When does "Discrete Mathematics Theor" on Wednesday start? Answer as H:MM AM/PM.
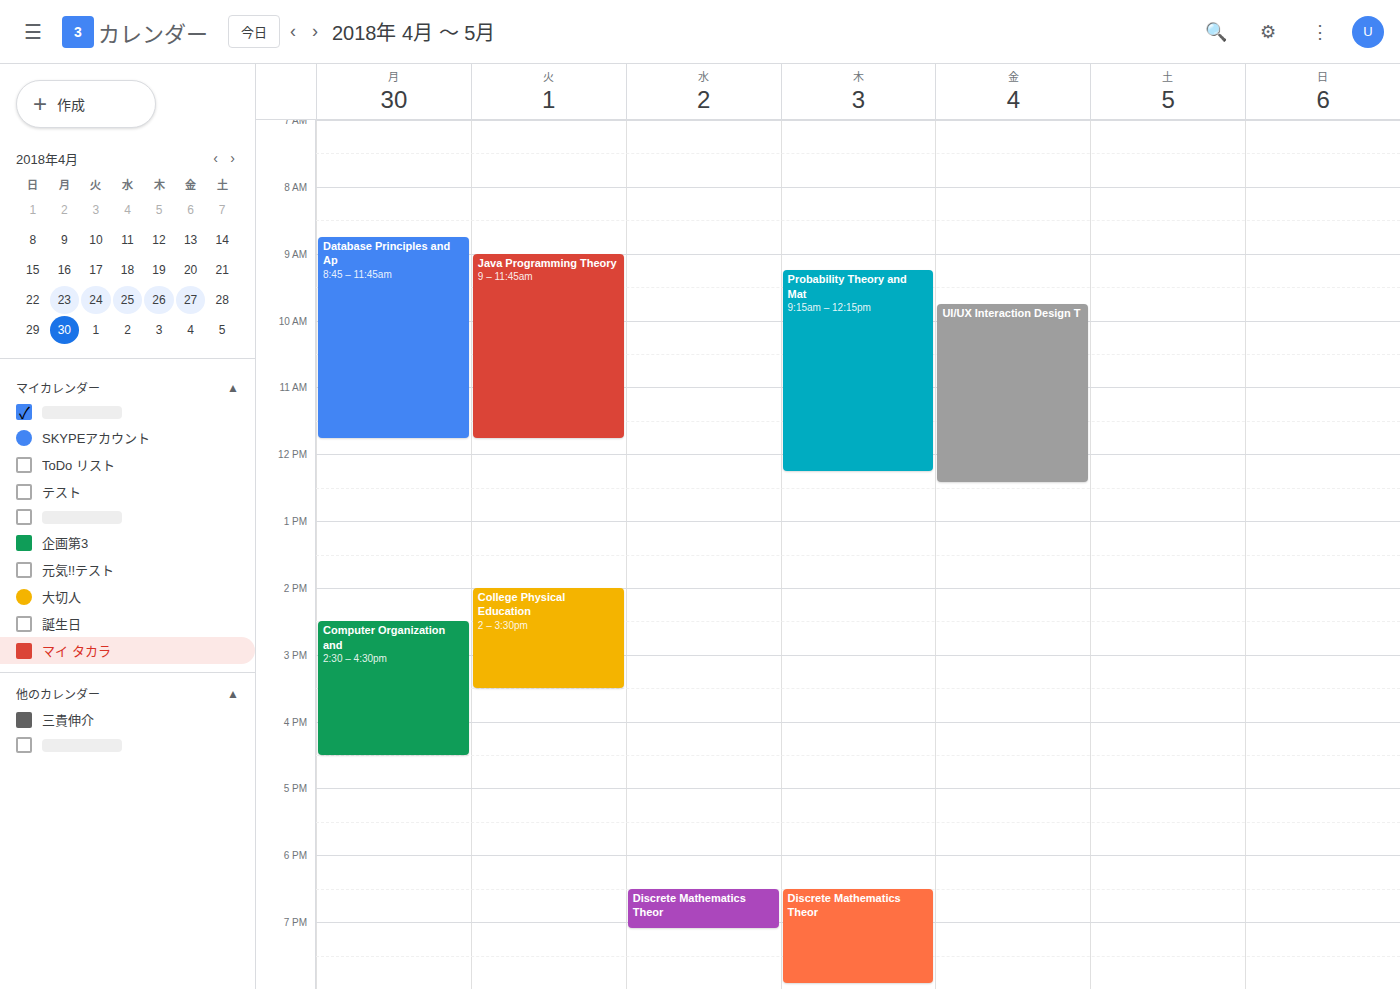
6:30 PM